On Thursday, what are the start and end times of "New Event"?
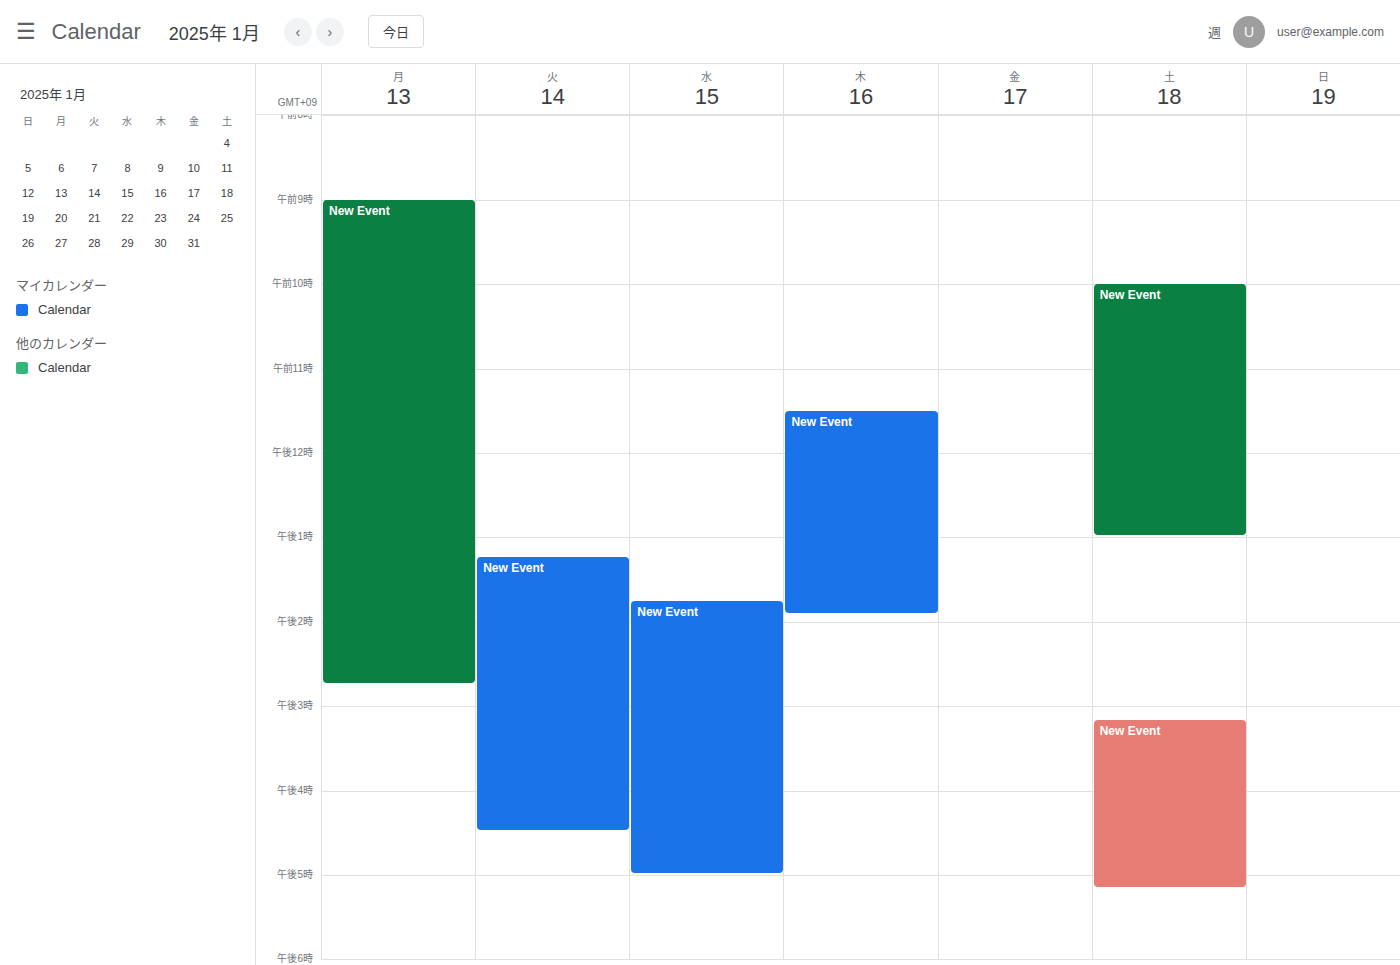
11:30 AM to 1:55 PM